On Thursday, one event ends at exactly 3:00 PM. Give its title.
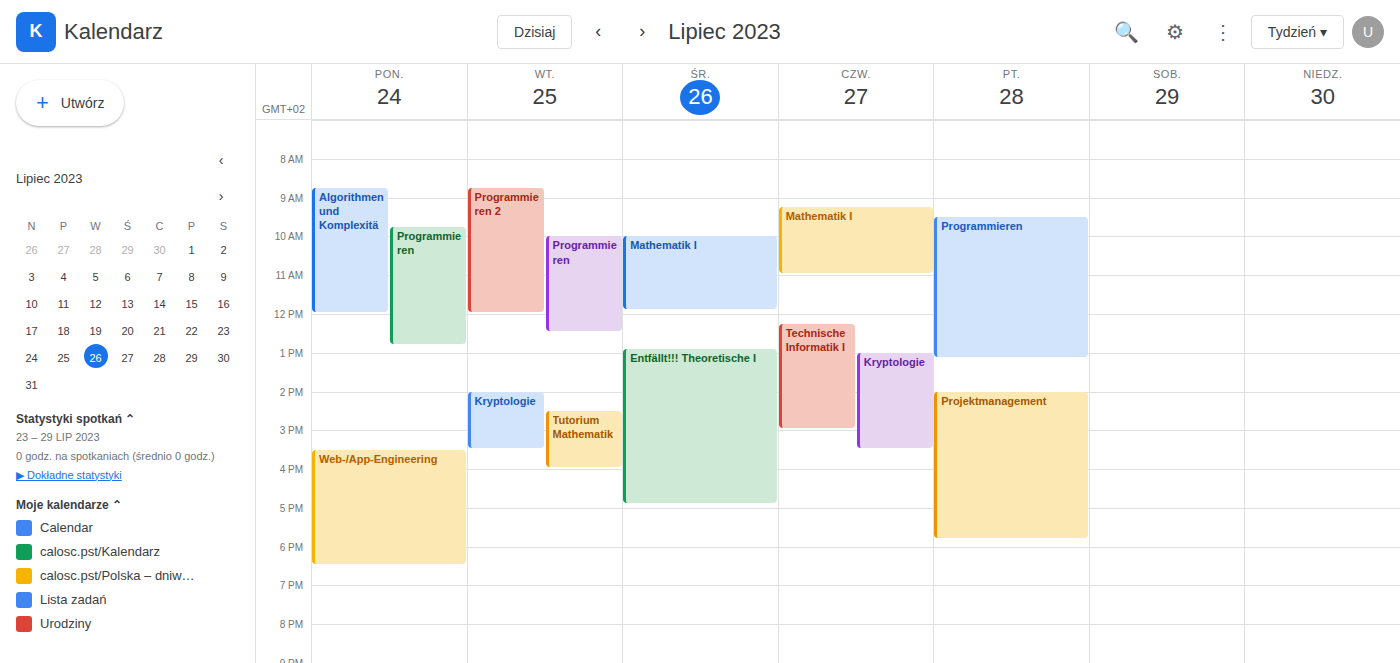
"Technische Informatik I"